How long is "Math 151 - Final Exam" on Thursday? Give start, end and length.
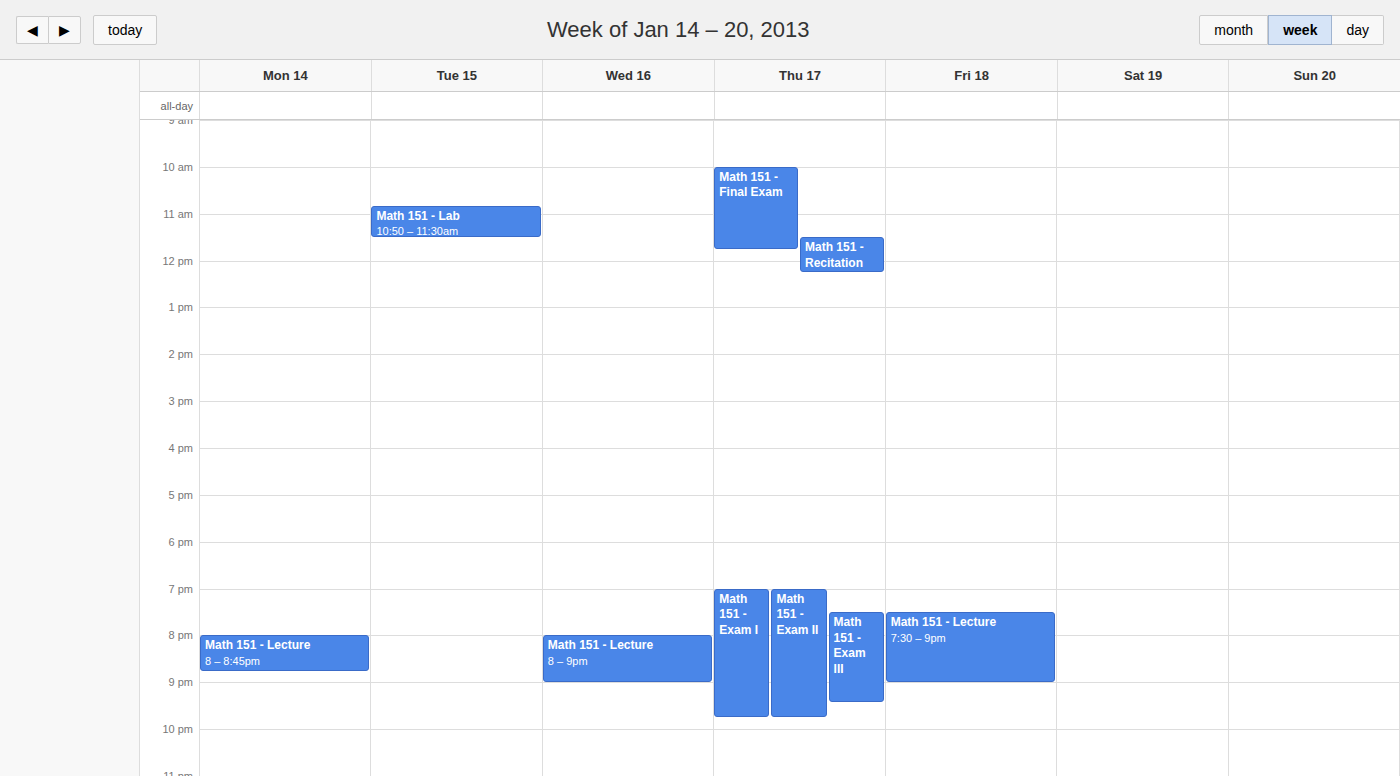
10:00 AM to 11:45 AM, 1 hour 45 minutes